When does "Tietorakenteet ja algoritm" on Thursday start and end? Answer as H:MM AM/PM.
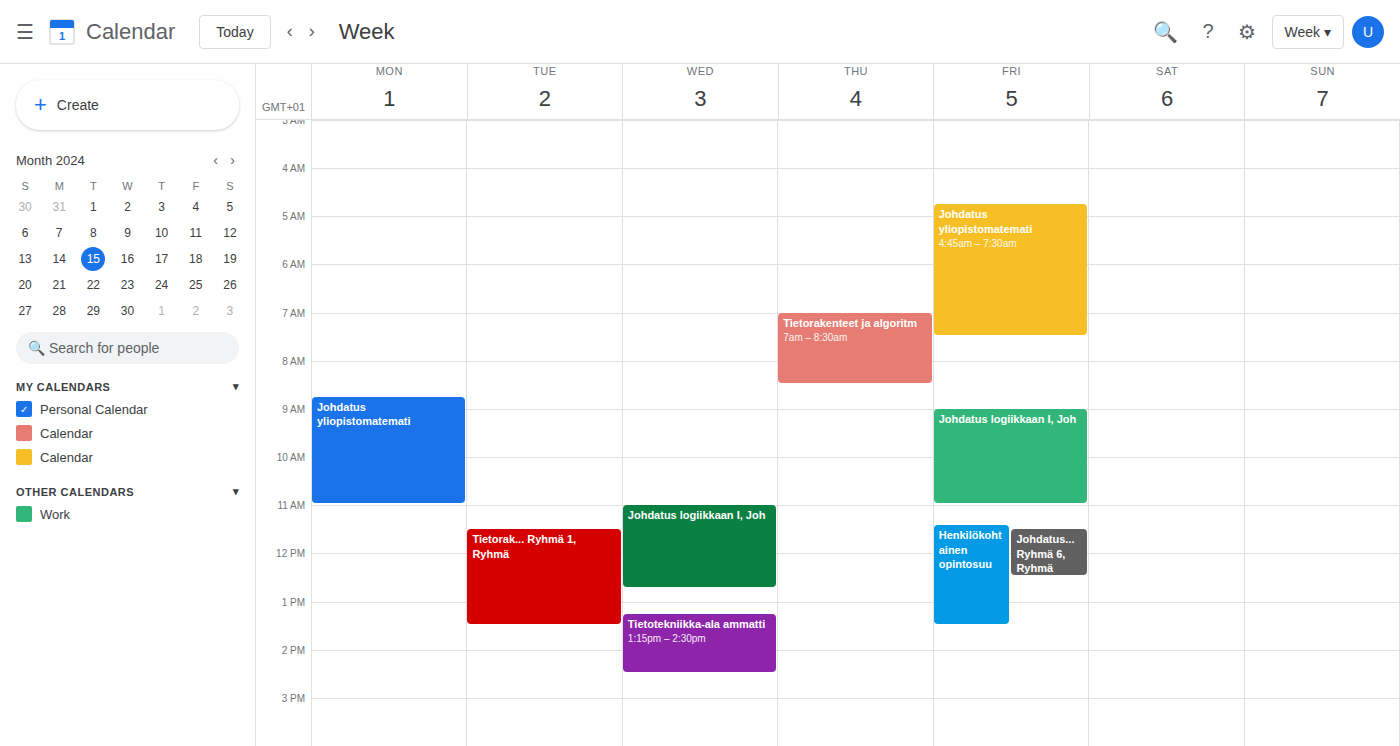
7:00 AM to 8:30 AM